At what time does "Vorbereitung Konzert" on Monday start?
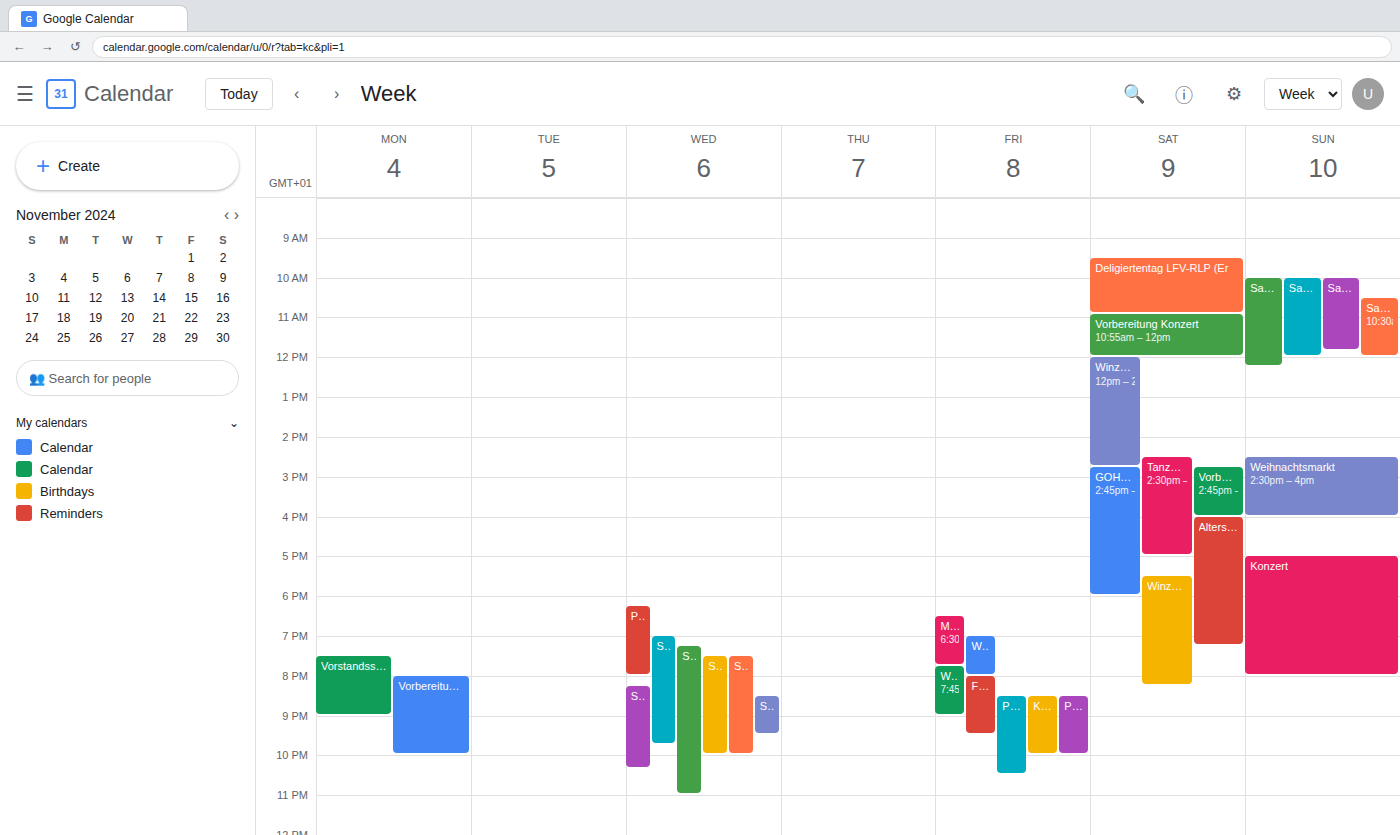
8:00 PM